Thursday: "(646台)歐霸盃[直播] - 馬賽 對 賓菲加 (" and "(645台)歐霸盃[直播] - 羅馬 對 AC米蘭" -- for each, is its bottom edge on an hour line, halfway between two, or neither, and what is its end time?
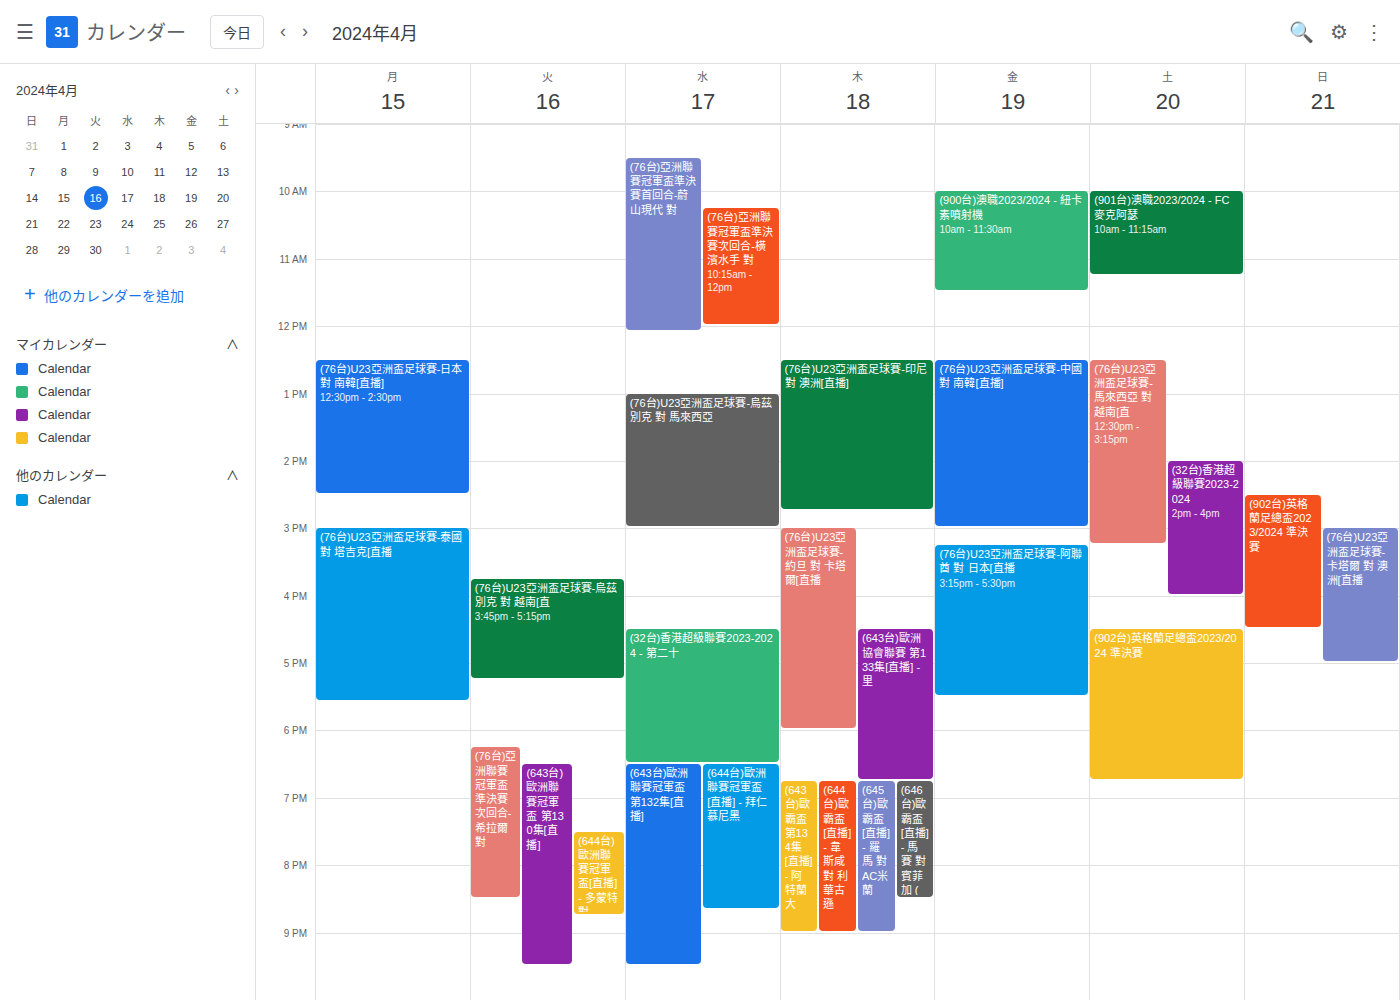
"(646台)歐霸盃[直播] - 馬賽 對 賓菲加 (": 8:30 PM, halfway between the 8 PM and 9 PM lines. "(645台)歐霸盃[直播] - 羅馬 對 AC米蘭": 9:00 PM, exactly on the 9 PM line.